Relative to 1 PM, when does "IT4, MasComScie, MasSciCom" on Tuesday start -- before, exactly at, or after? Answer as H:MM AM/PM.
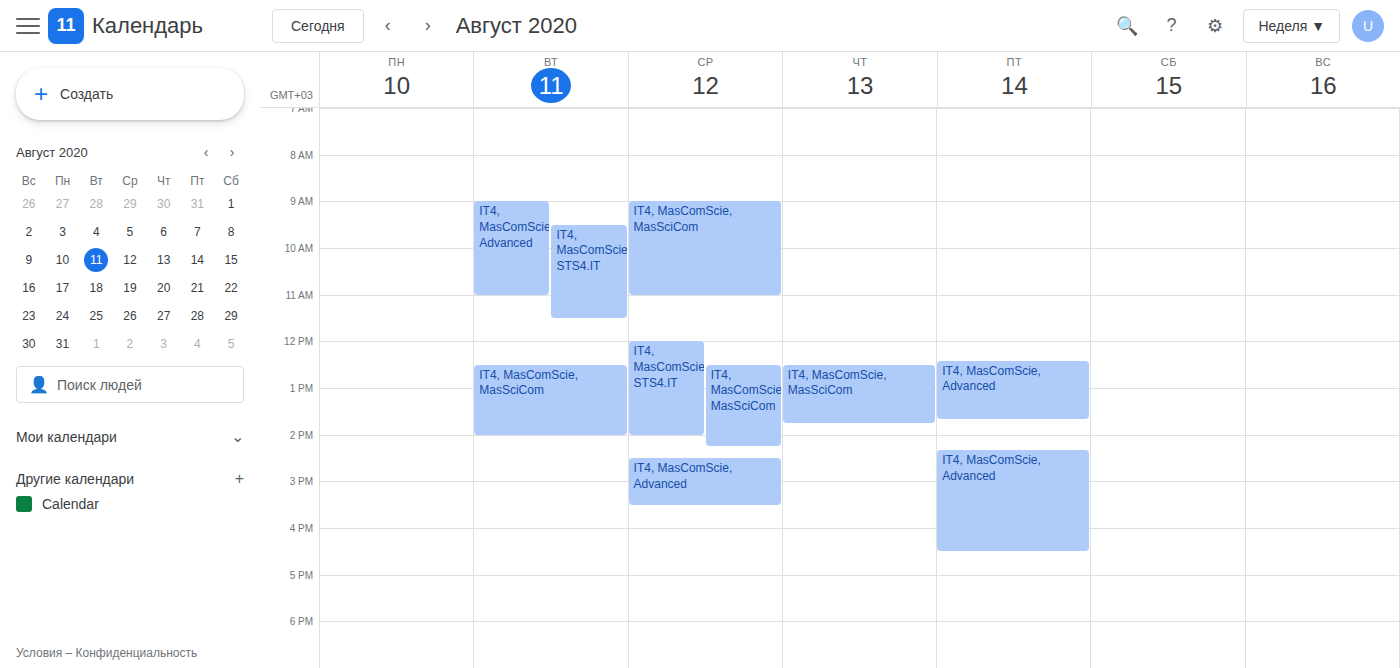
12:30 PM -- before 1 PM, 30 minutes above the 1 PM line.